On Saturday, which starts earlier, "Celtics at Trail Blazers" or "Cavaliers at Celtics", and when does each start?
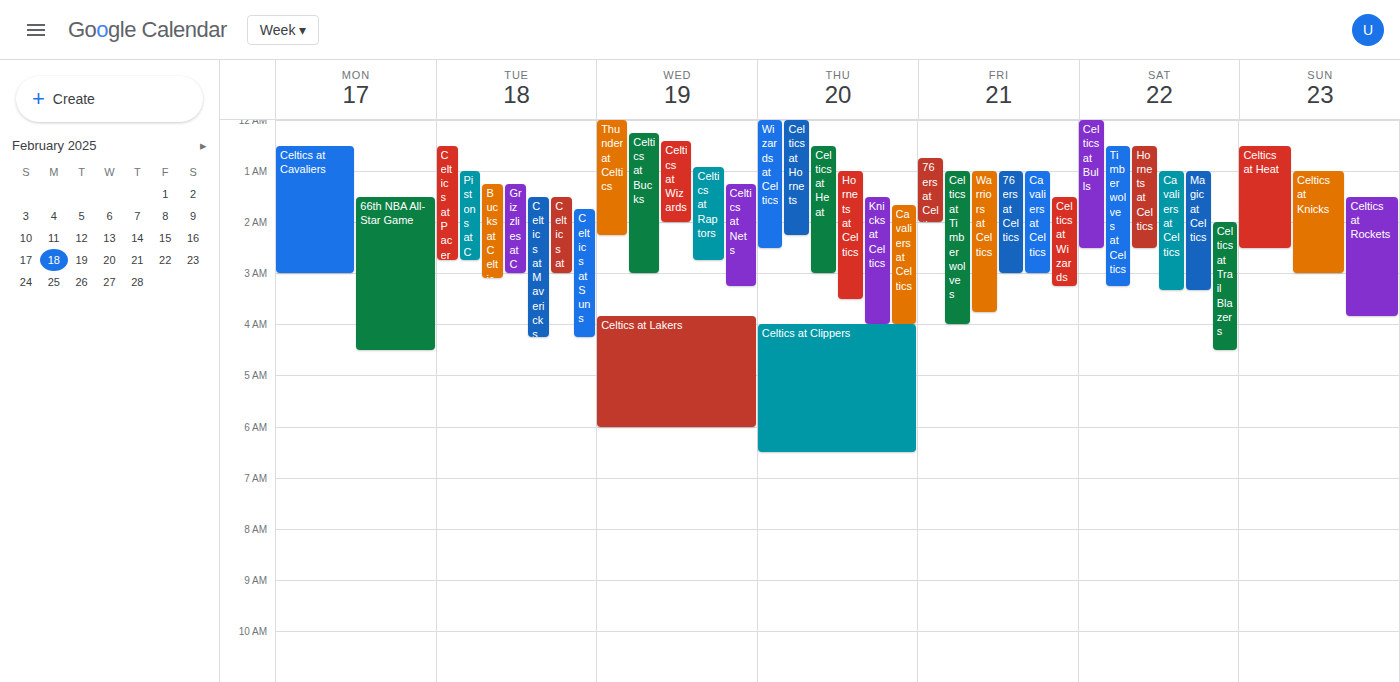
"Cavaliers at Celtics" 1:00 AM; "Celtics at Trail Blazers" 2:00 AM.